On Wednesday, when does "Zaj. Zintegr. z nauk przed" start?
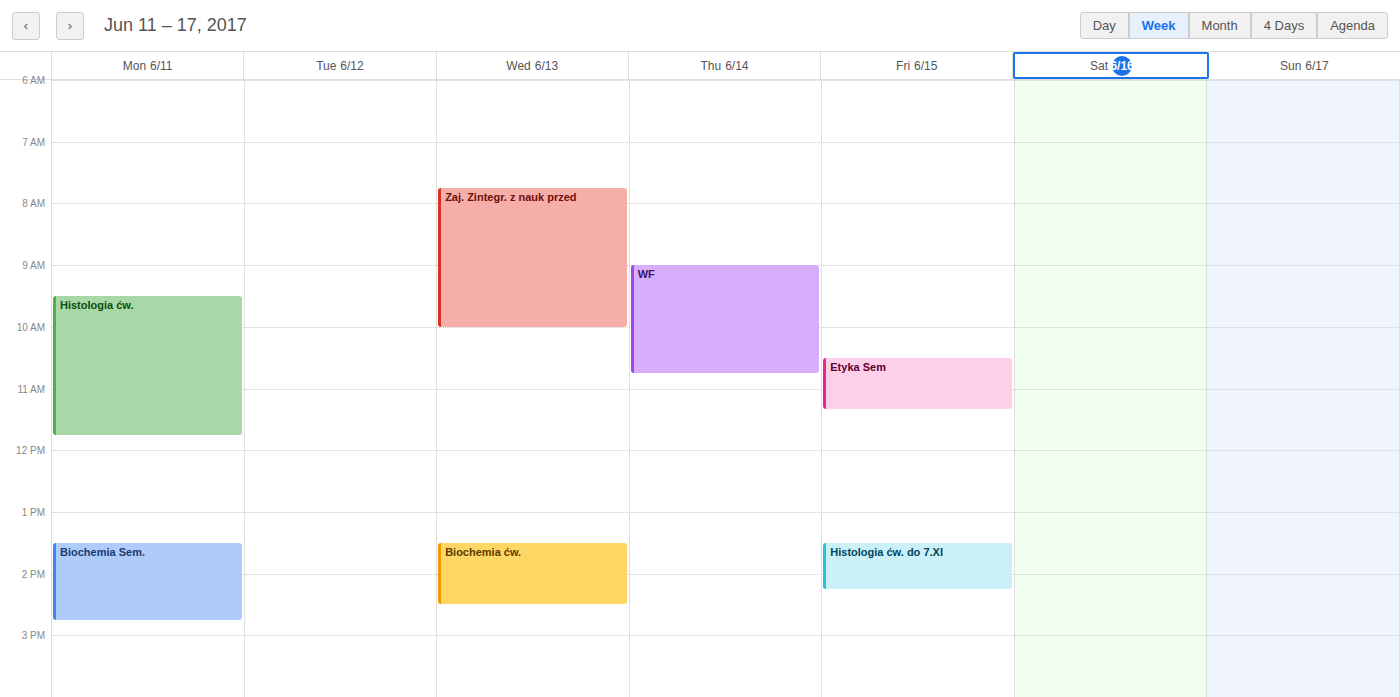
7:45 AM